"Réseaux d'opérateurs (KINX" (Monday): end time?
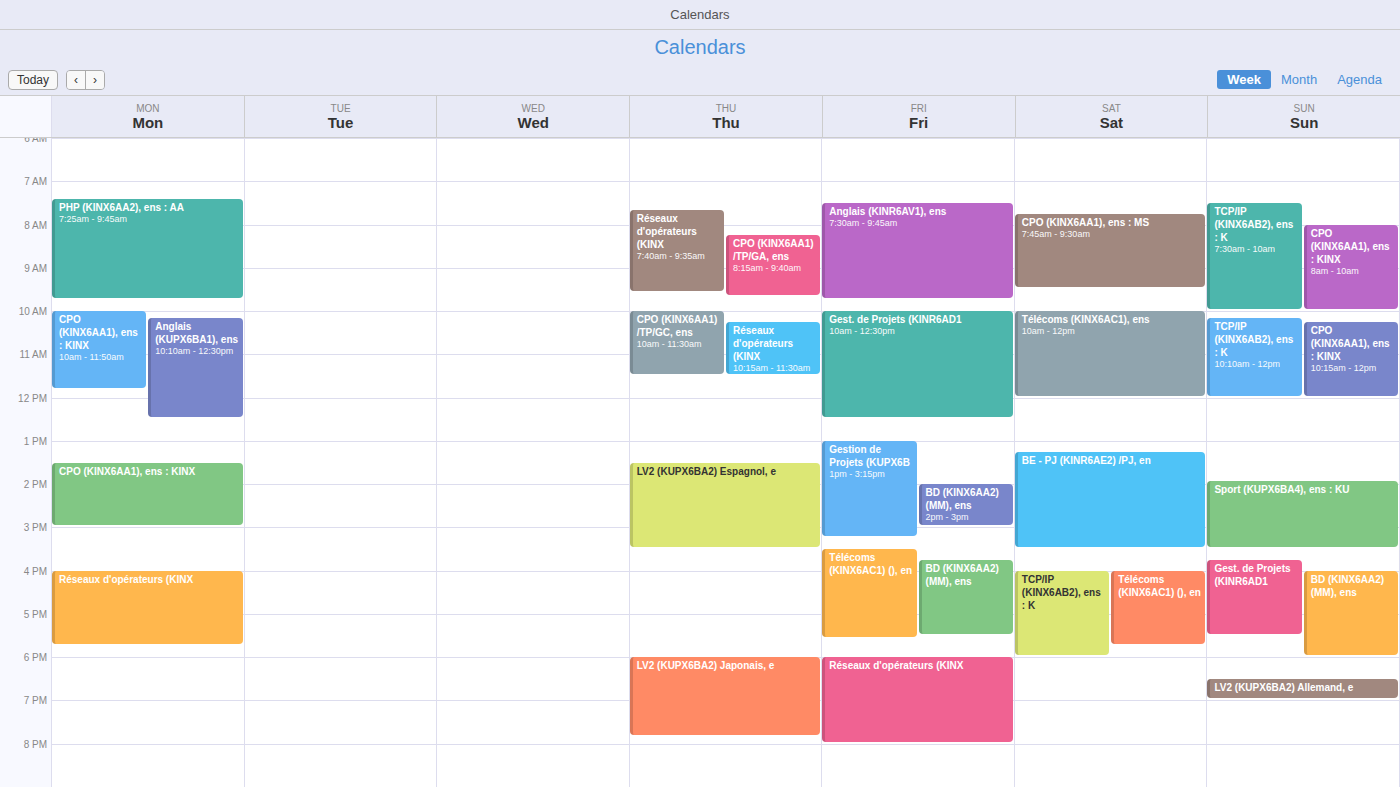
5:45 PM